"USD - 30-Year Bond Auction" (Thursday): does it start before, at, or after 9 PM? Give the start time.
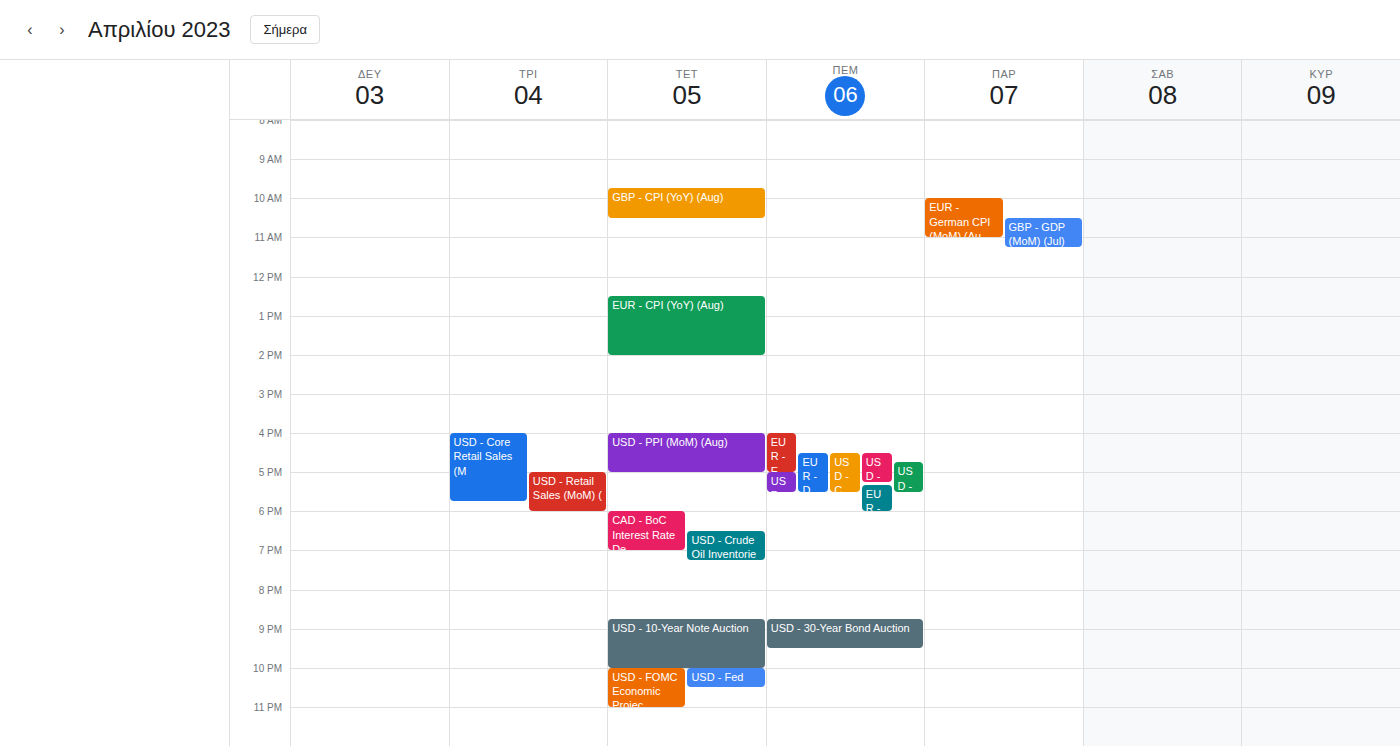
8:45 PM -- before 9 PM, 15 minutes above the 9 PM line.